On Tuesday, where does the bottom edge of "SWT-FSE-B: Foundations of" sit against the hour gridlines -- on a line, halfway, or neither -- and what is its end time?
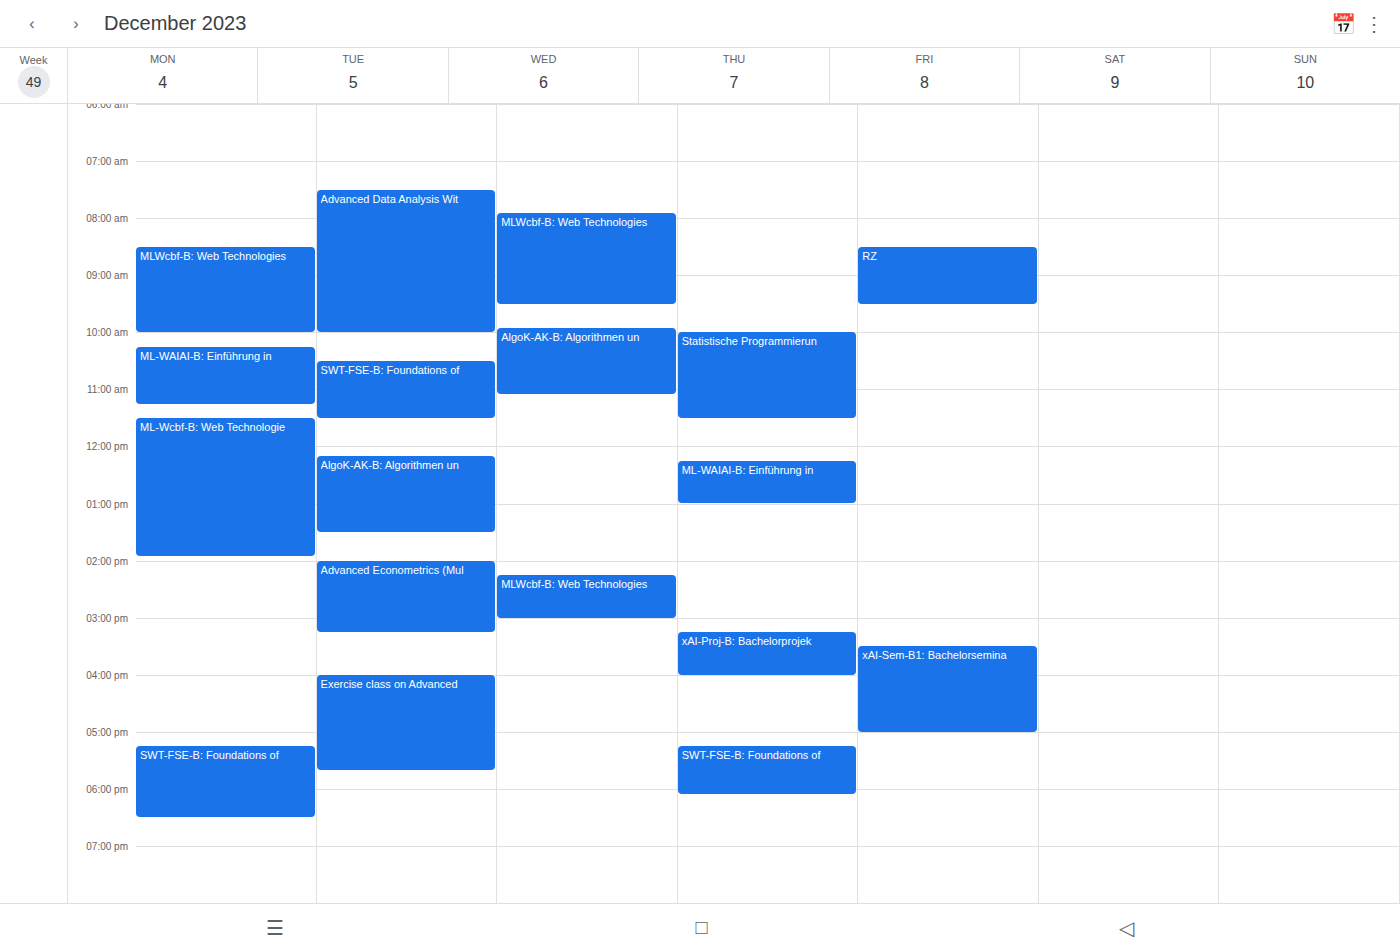
11:30 -- halfway between the 11:00 and 12:00 lines.